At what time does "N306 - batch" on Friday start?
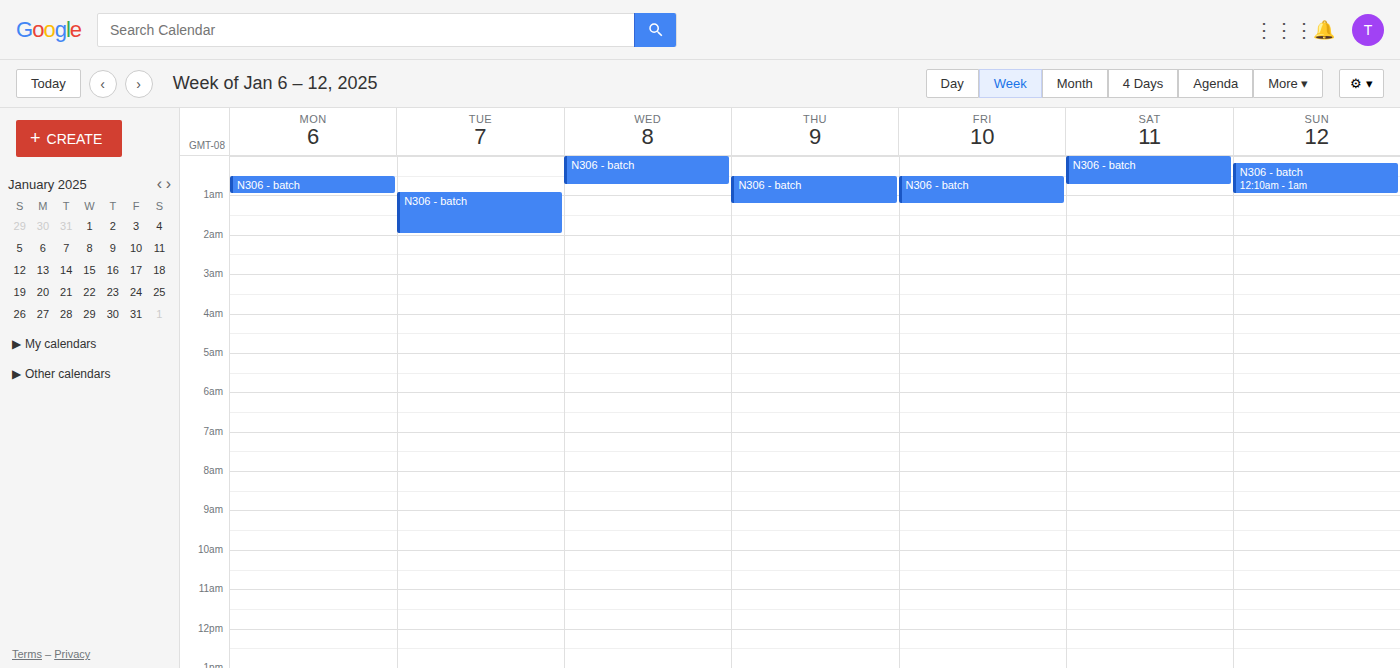
12:30 AM